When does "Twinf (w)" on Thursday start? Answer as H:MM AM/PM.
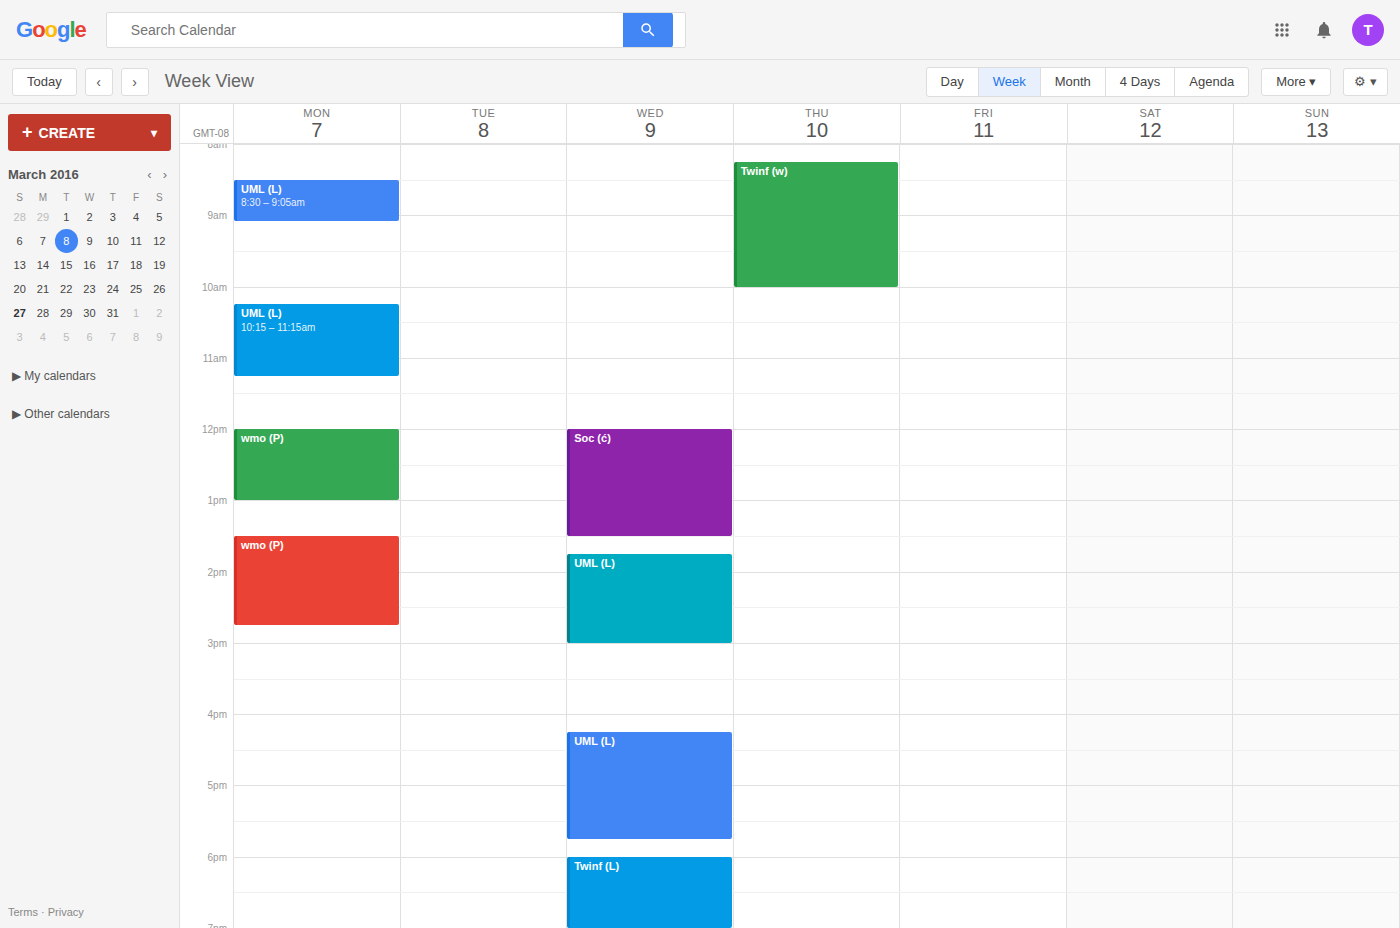
8:15 AM